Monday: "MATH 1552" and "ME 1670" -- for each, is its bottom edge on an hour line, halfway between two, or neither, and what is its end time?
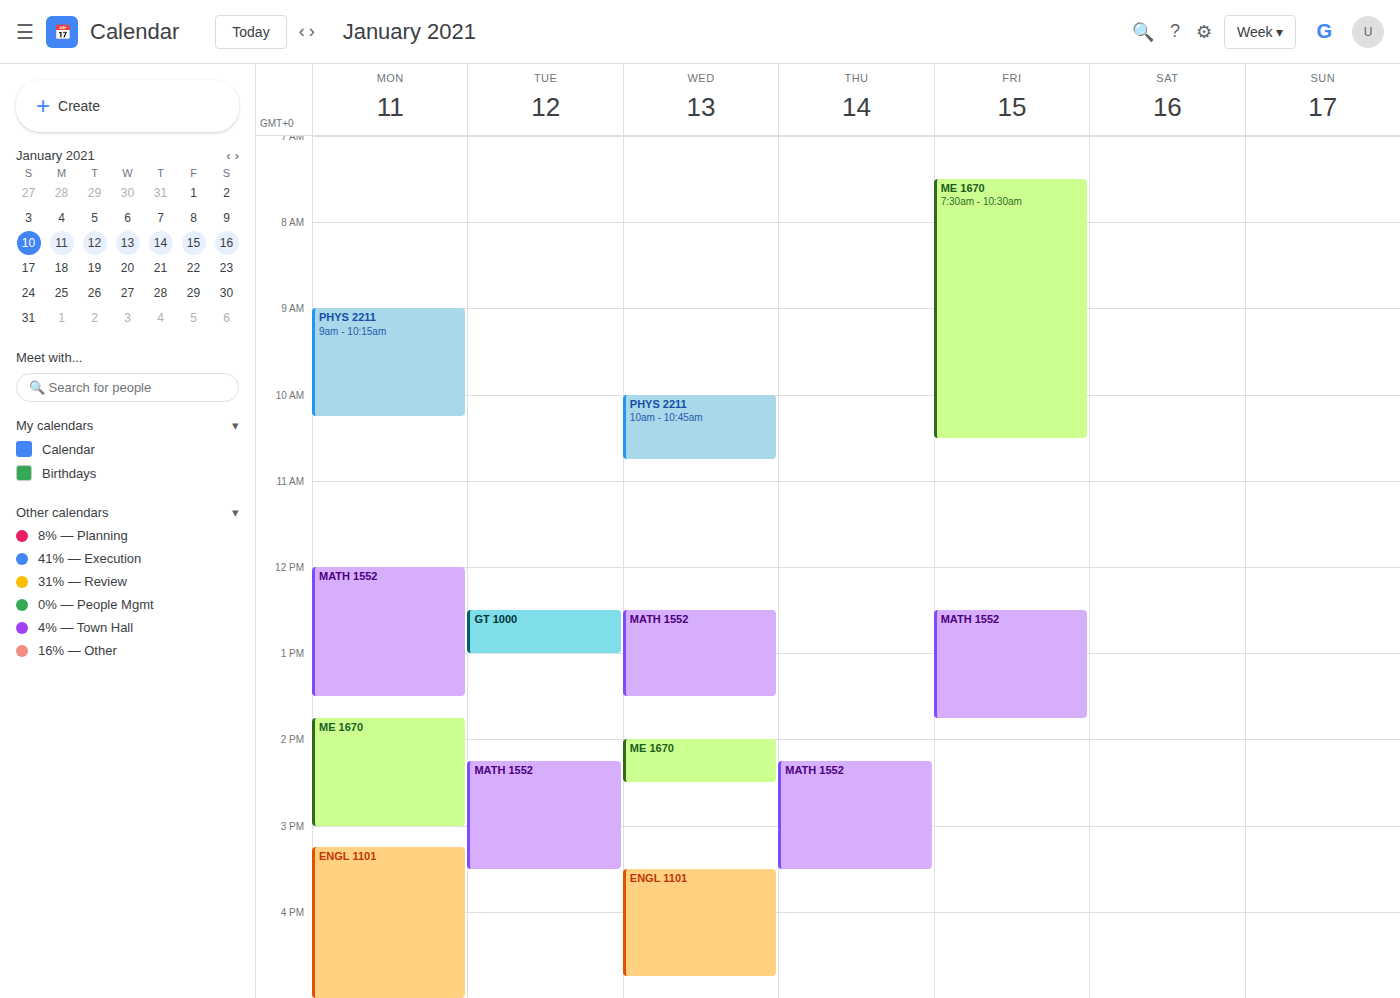
"MATH 1552": 1:30 PM, halfway between the 1 PM and 2 PM lines. "ME 1670": 3:00 PM, exactly on the 3 PM line.